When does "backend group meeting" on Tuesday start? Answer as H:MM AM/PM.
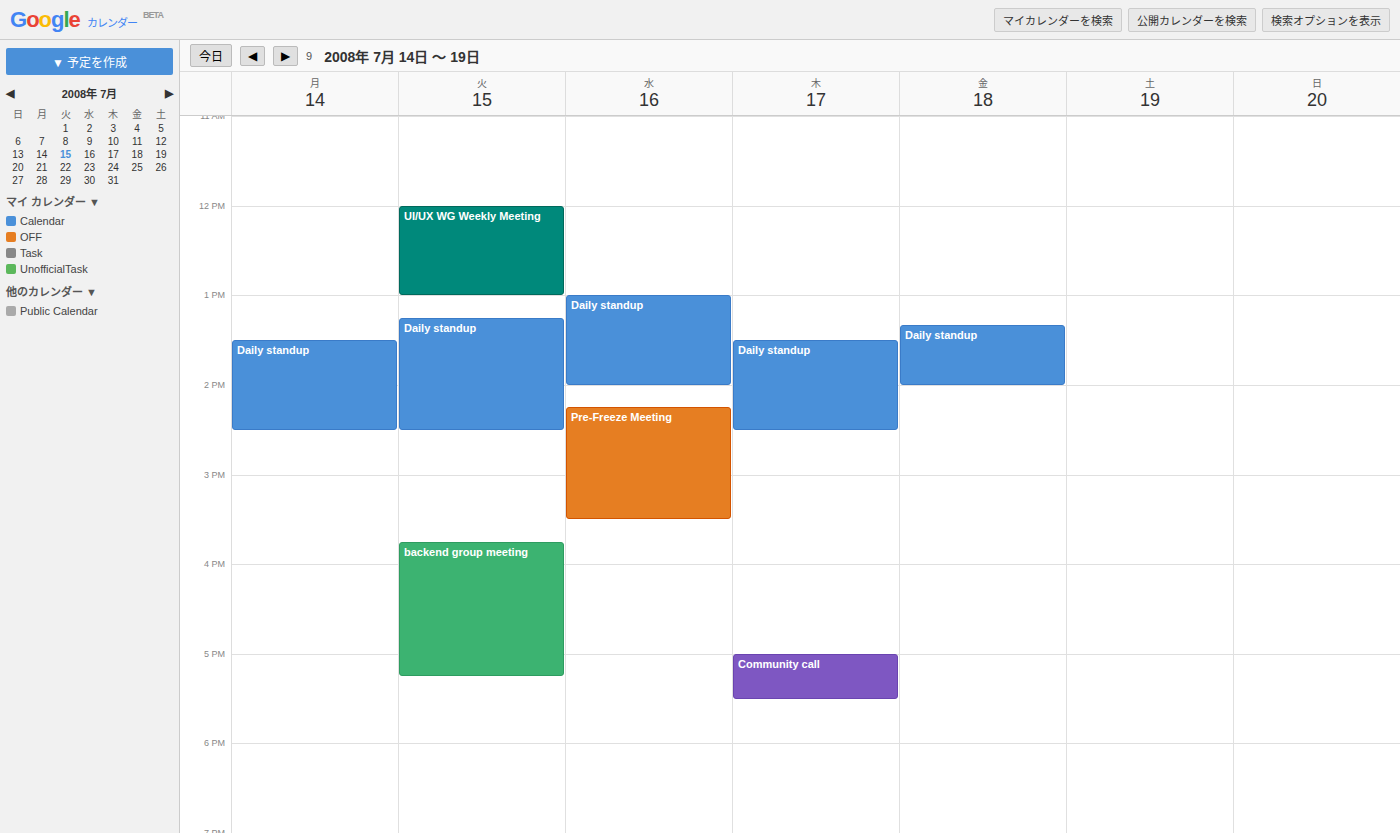
3:45 PM